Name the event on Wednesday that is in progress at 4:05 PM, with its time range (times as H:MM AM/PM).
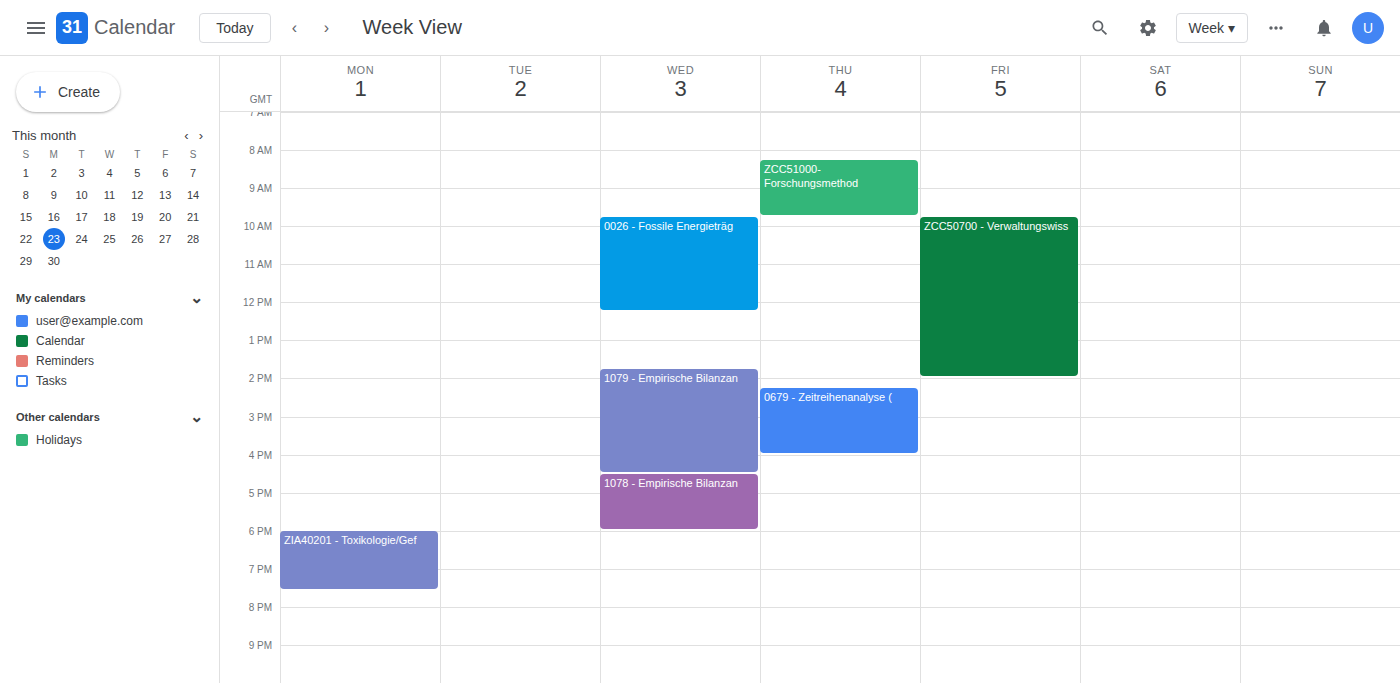
"1079 - Empirische Bilanzan", 1:45 PM to 4:30 PM